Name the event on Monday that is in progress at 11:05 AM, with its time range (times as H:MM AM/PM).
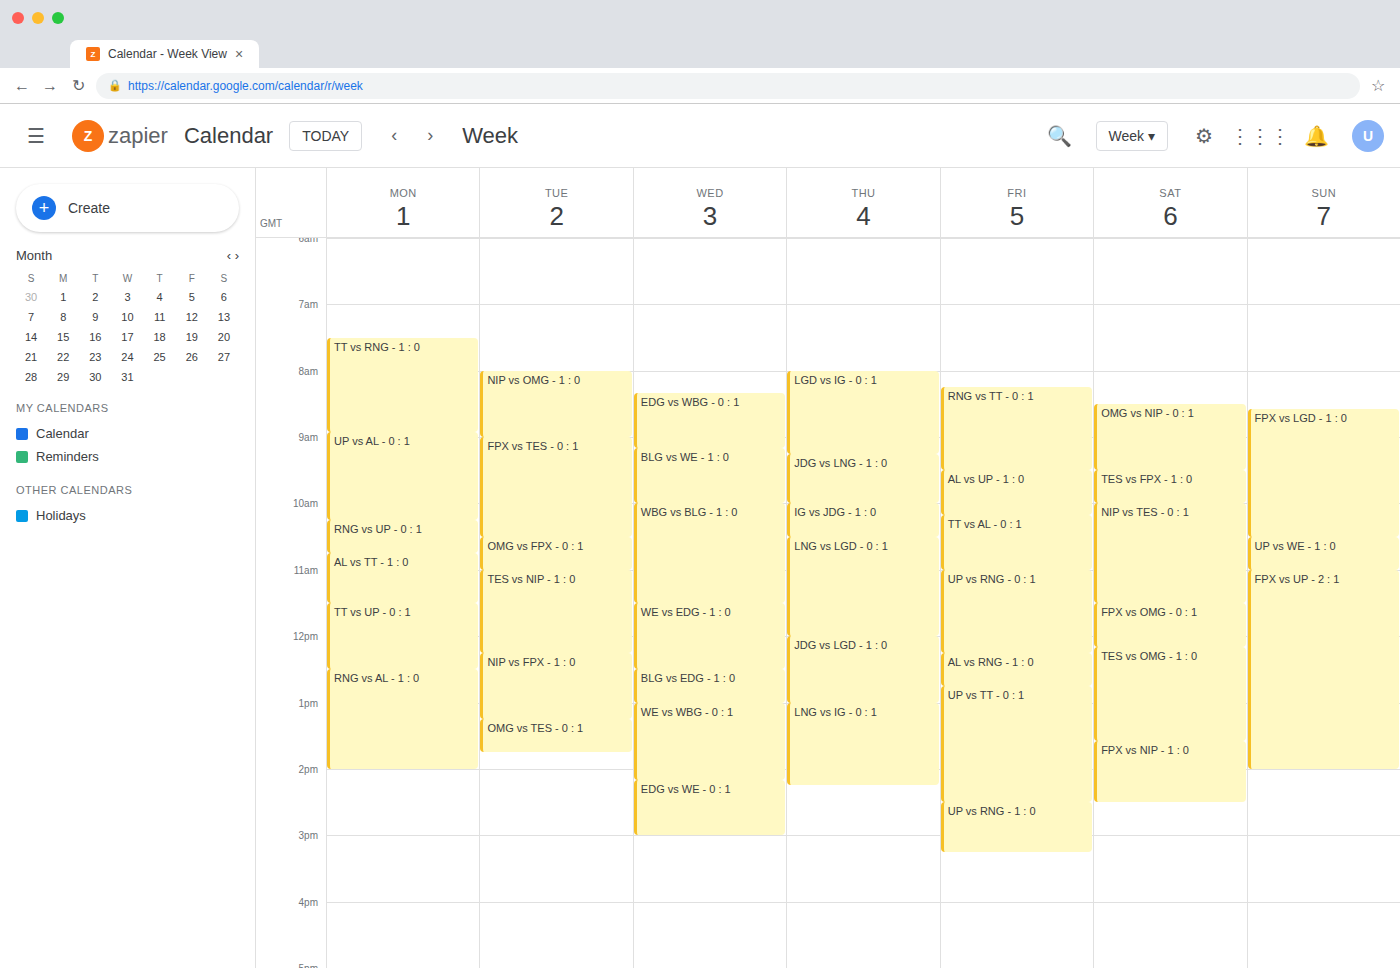
"AL vs TT - 1 : 0", 10:45 AM to 11:30 AM